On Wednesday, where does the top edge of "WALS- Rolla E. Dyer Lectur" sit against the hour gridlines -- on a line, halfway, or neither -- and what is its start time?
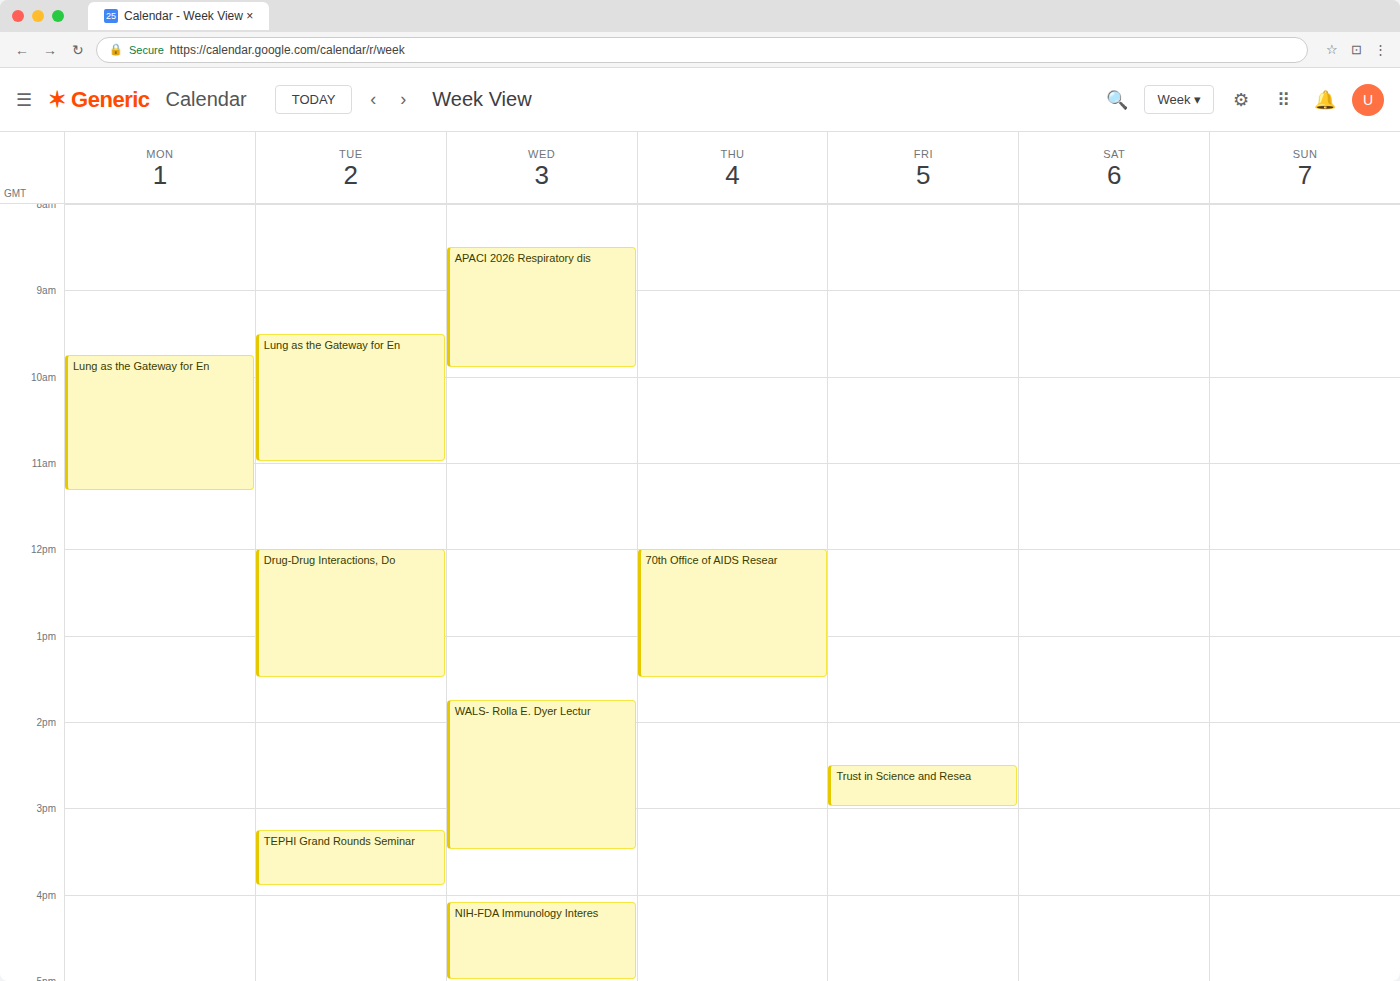
1:45 PM -- neither: three quarters of the way from the 1 PM line to the 2 PM line.